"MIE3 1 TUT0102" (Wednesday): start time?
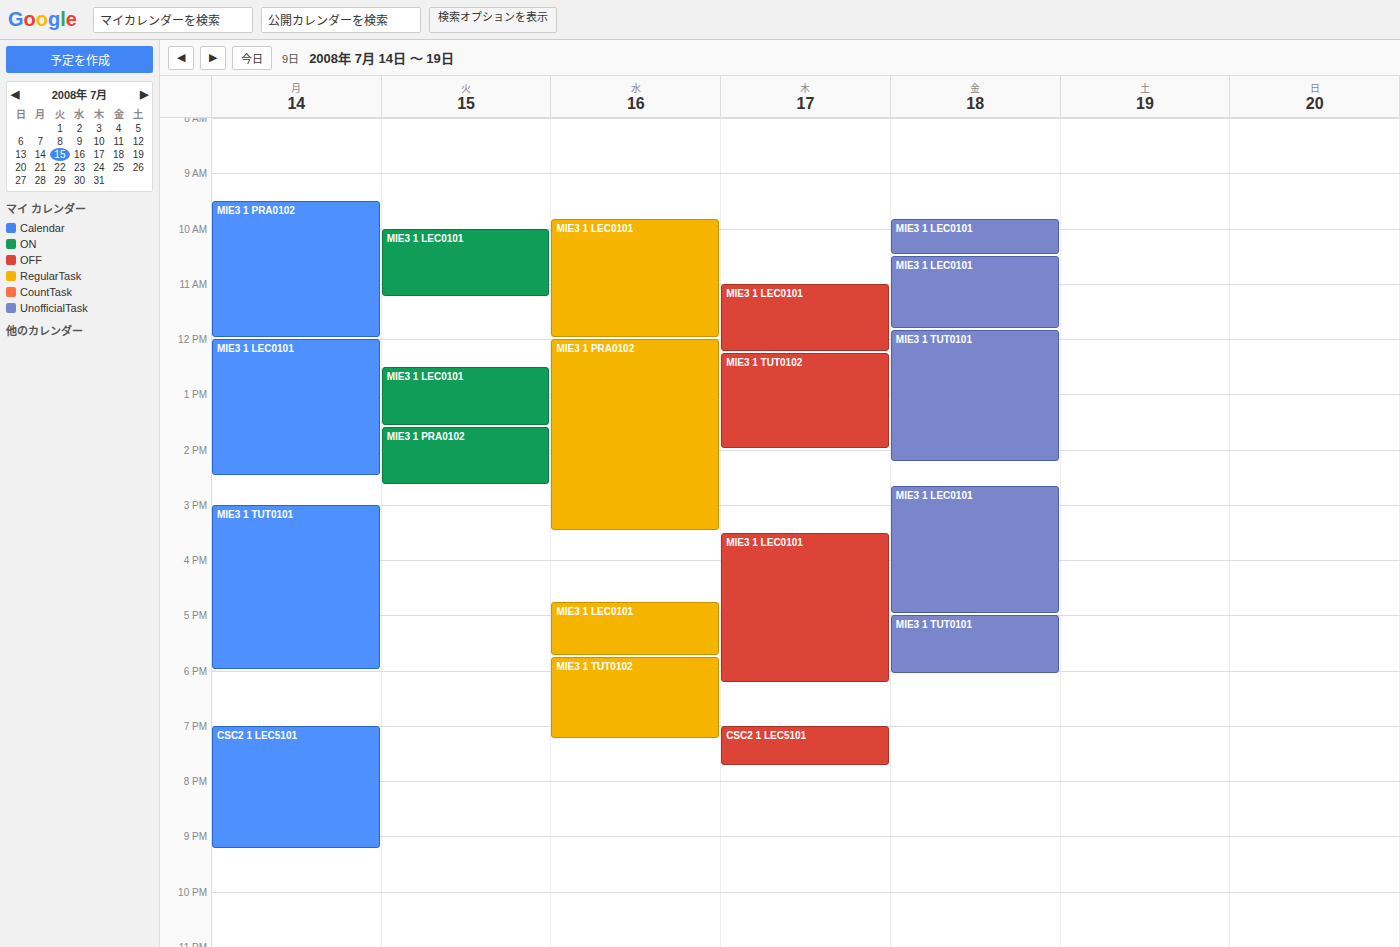
17:45